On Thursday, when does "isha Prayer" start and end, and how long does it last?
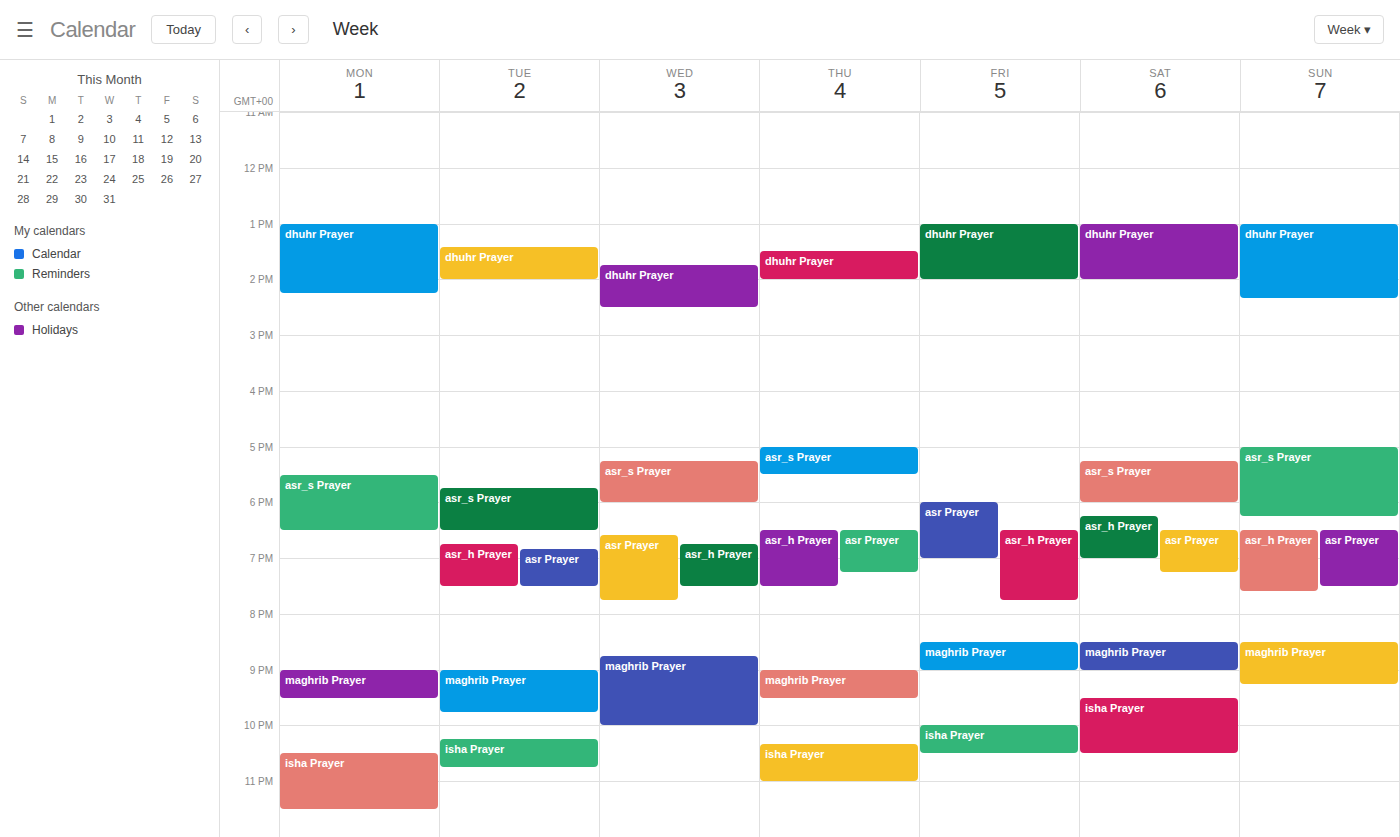
10:20 PM to 11:00 PM, 40 minutes